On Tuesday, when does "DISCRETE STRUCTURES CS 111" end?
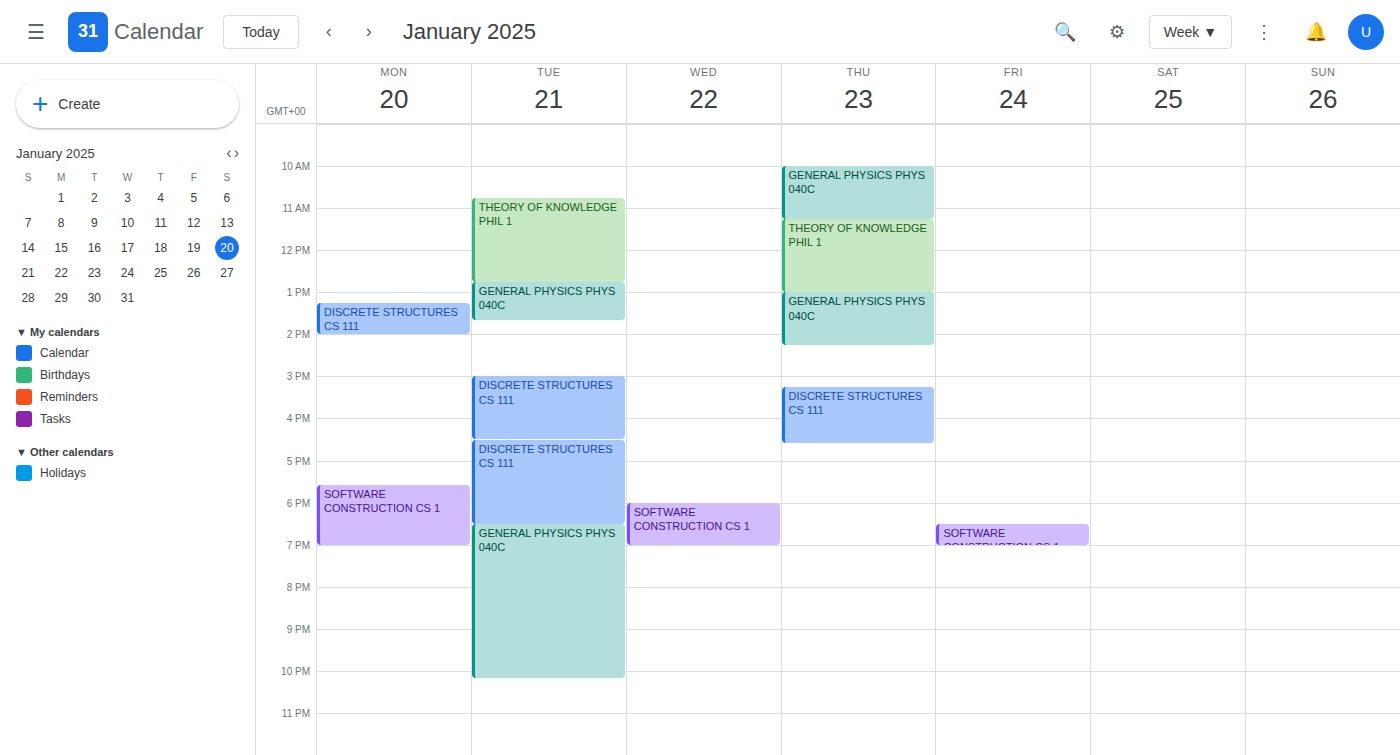
4:30 PM